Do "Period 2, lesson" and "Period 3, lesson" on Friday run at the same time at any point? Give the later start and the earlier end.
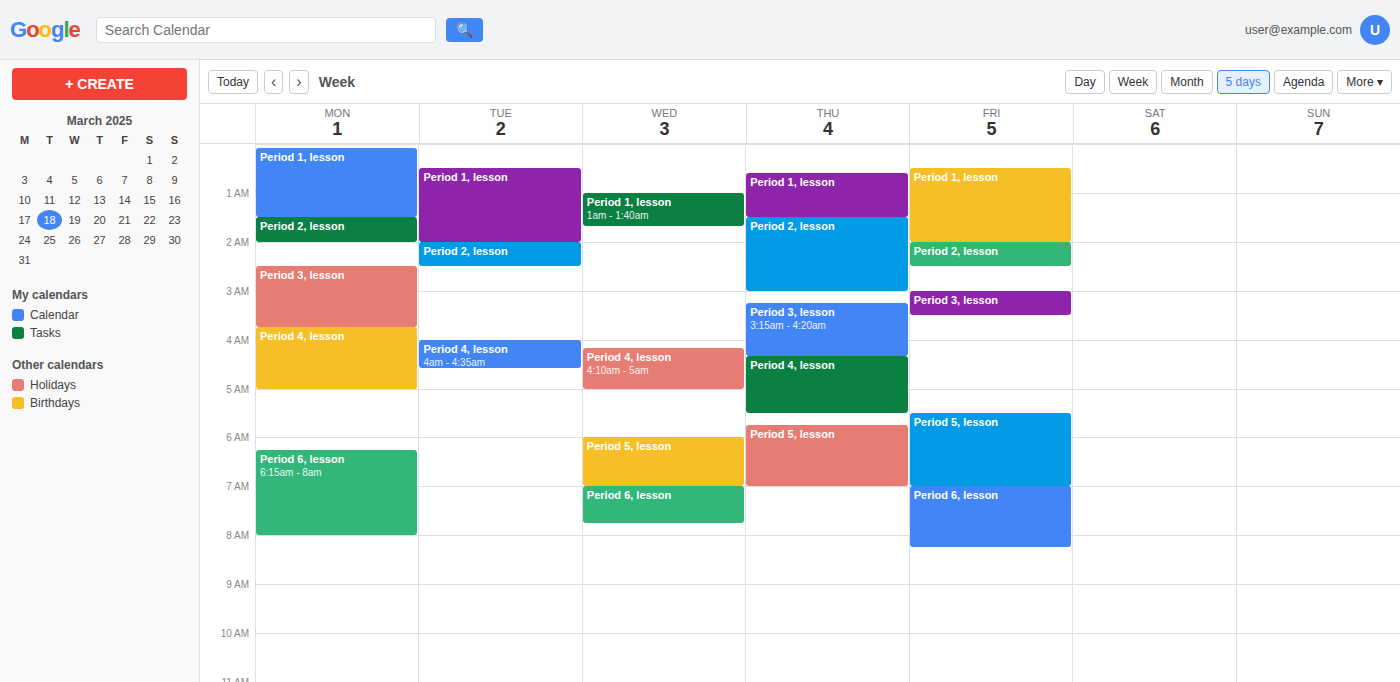
"Period 2, lesson" ends at 2:30 AM and "Period 3, lesson" starts at 3:00 AM -- no overlap.